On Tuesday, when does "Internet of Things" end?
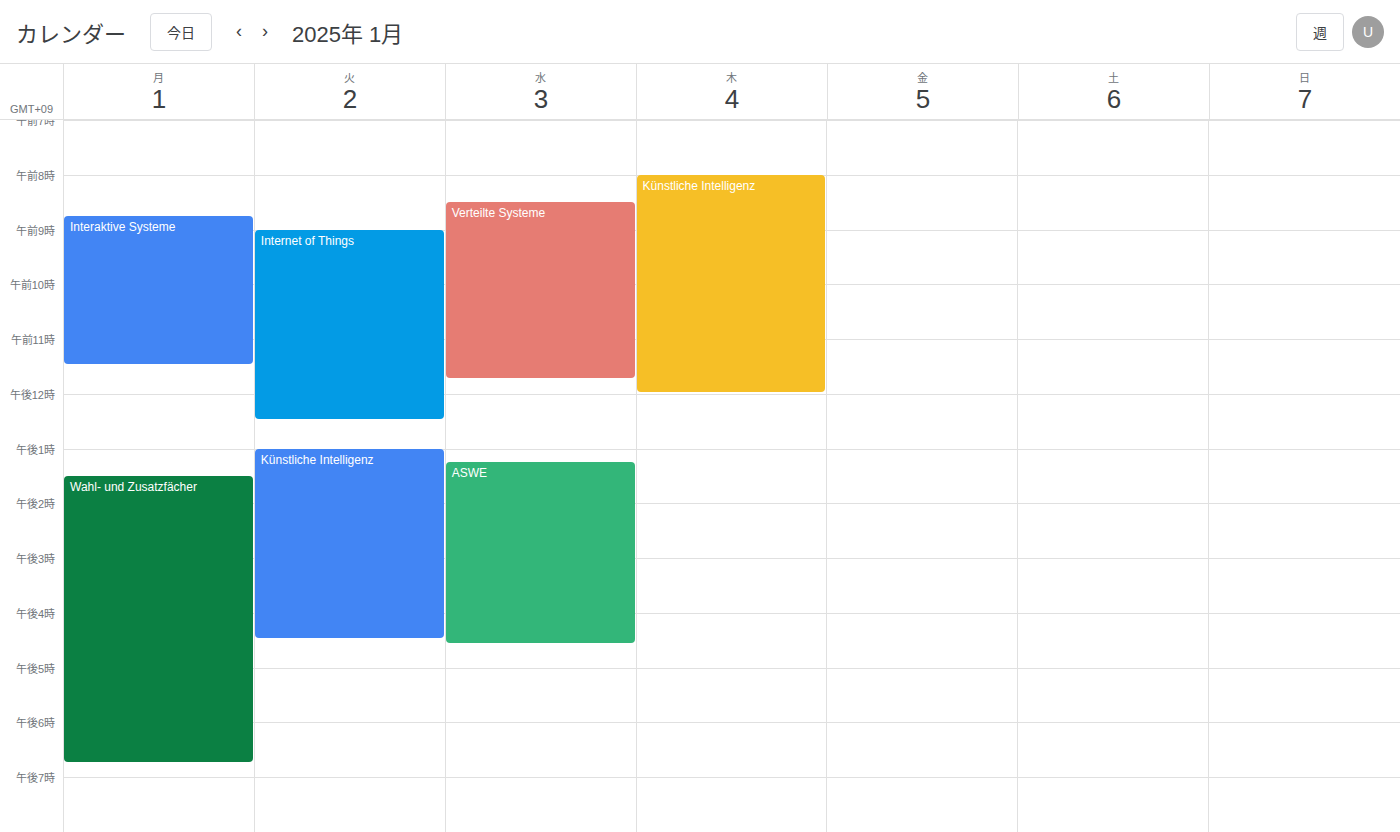
12:30 PM